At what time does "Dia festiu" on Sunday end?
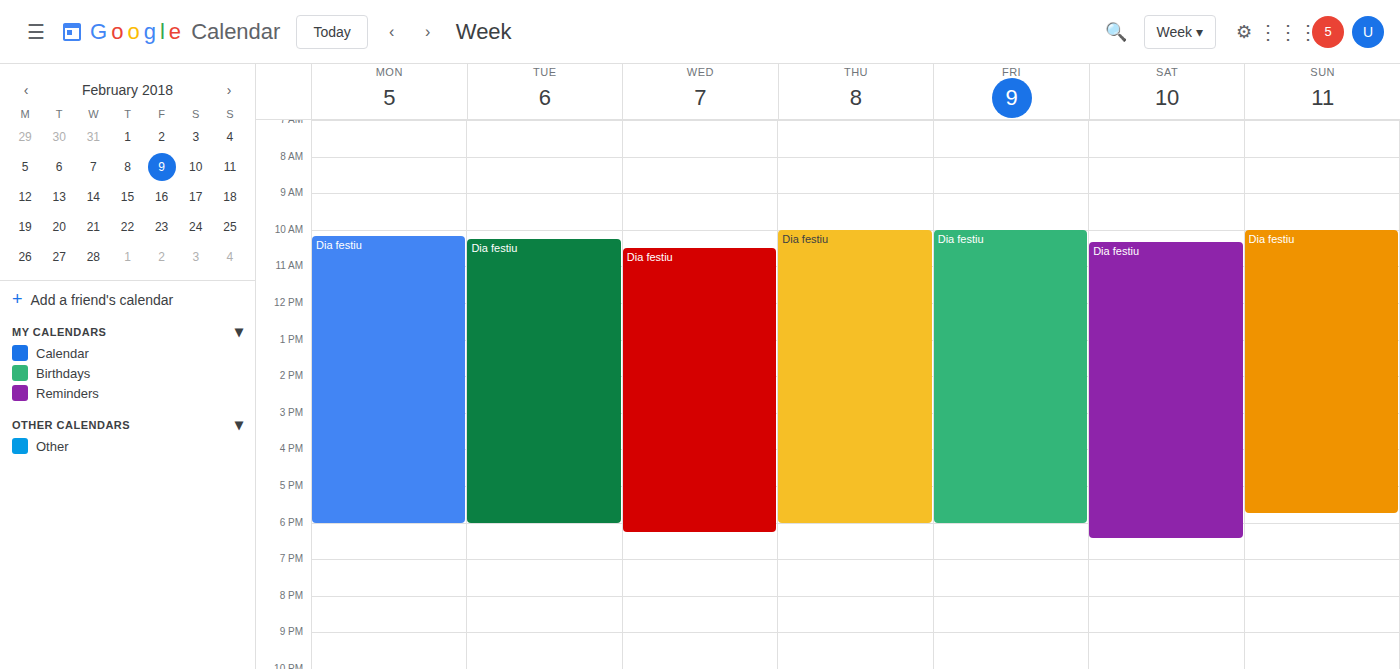
5:45 PM